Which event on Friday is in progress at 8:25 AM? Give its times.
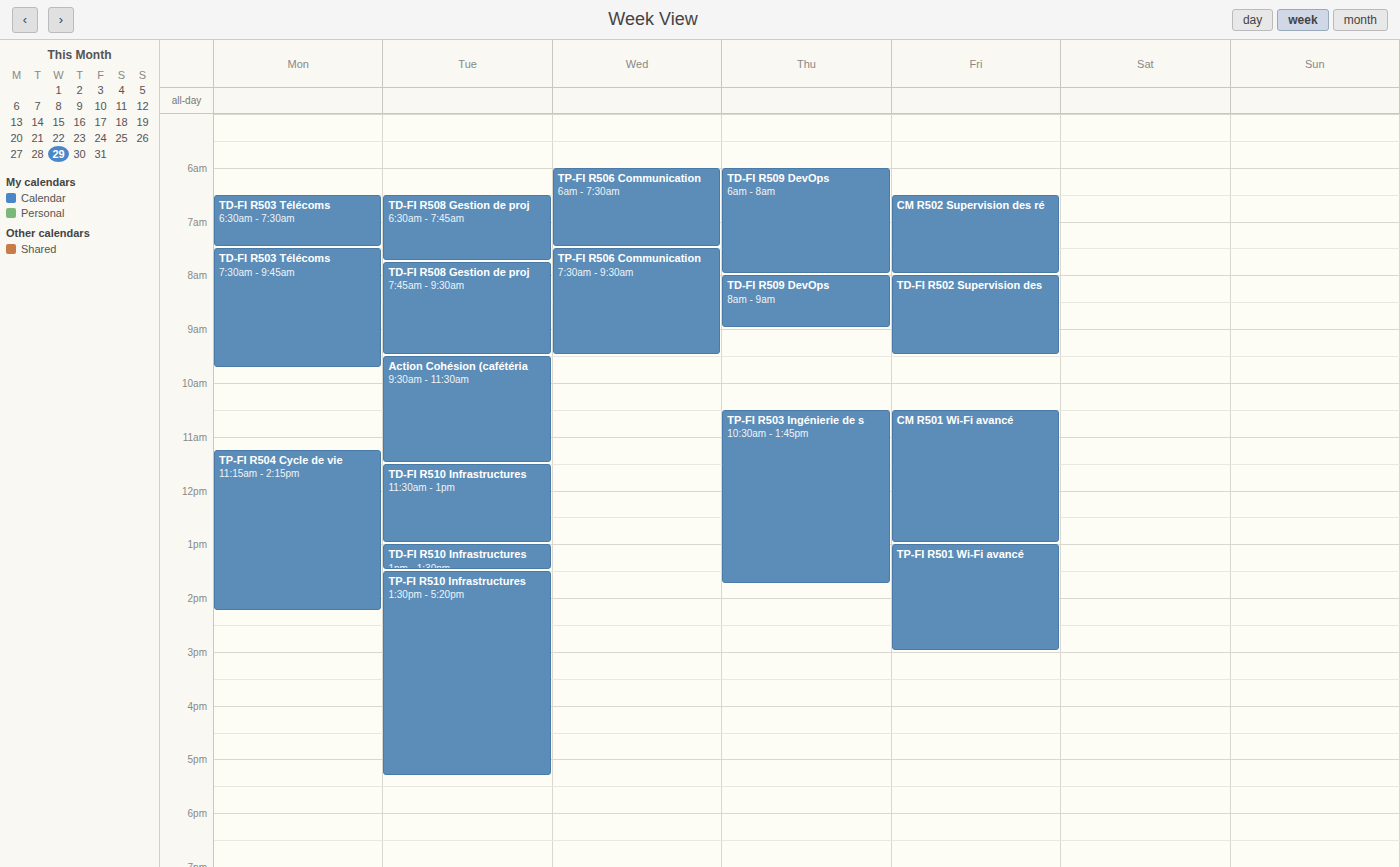
"TD-FI R502 Supervision des", 8:00 AM to 9:30 AM